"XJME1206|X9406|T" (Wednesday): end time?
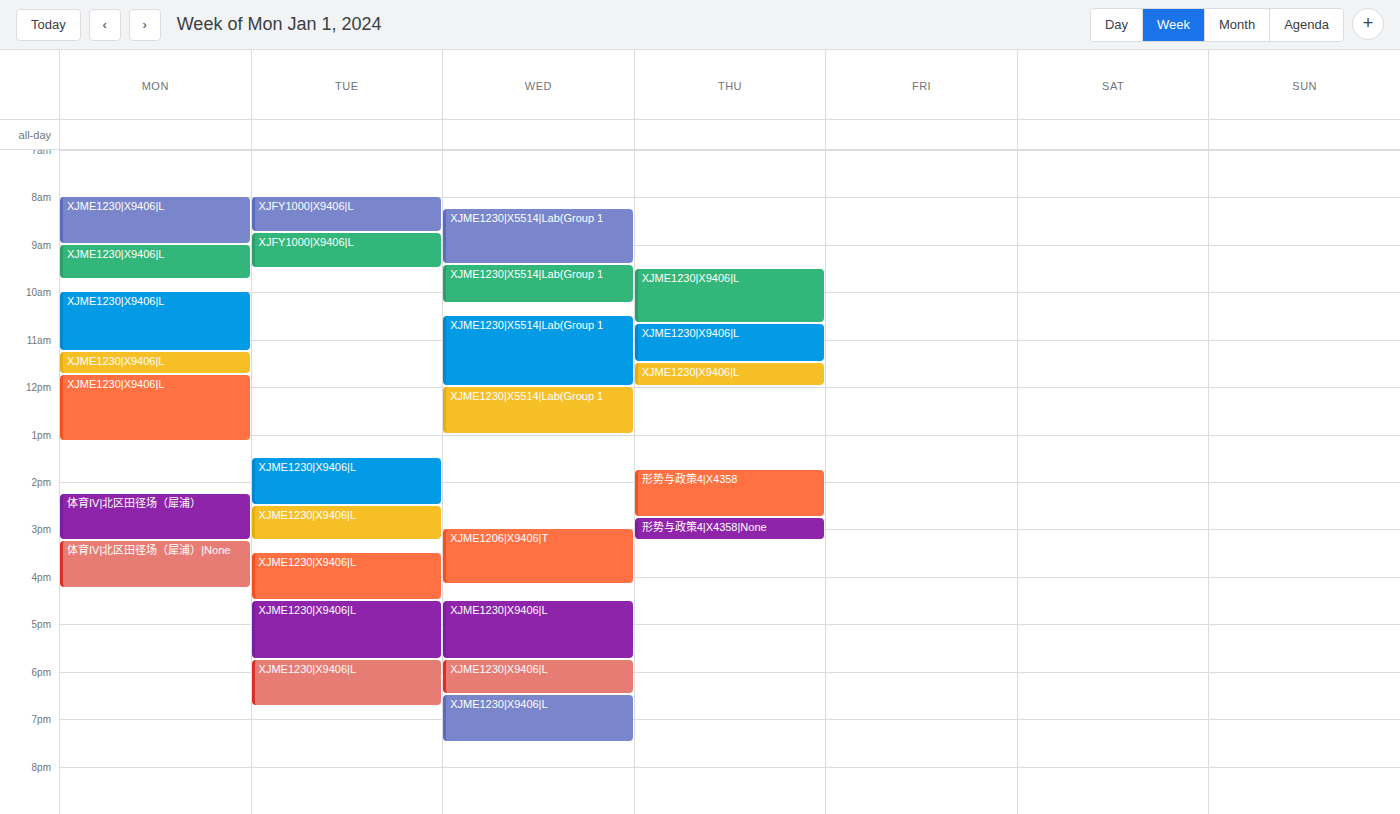
4:10 PM